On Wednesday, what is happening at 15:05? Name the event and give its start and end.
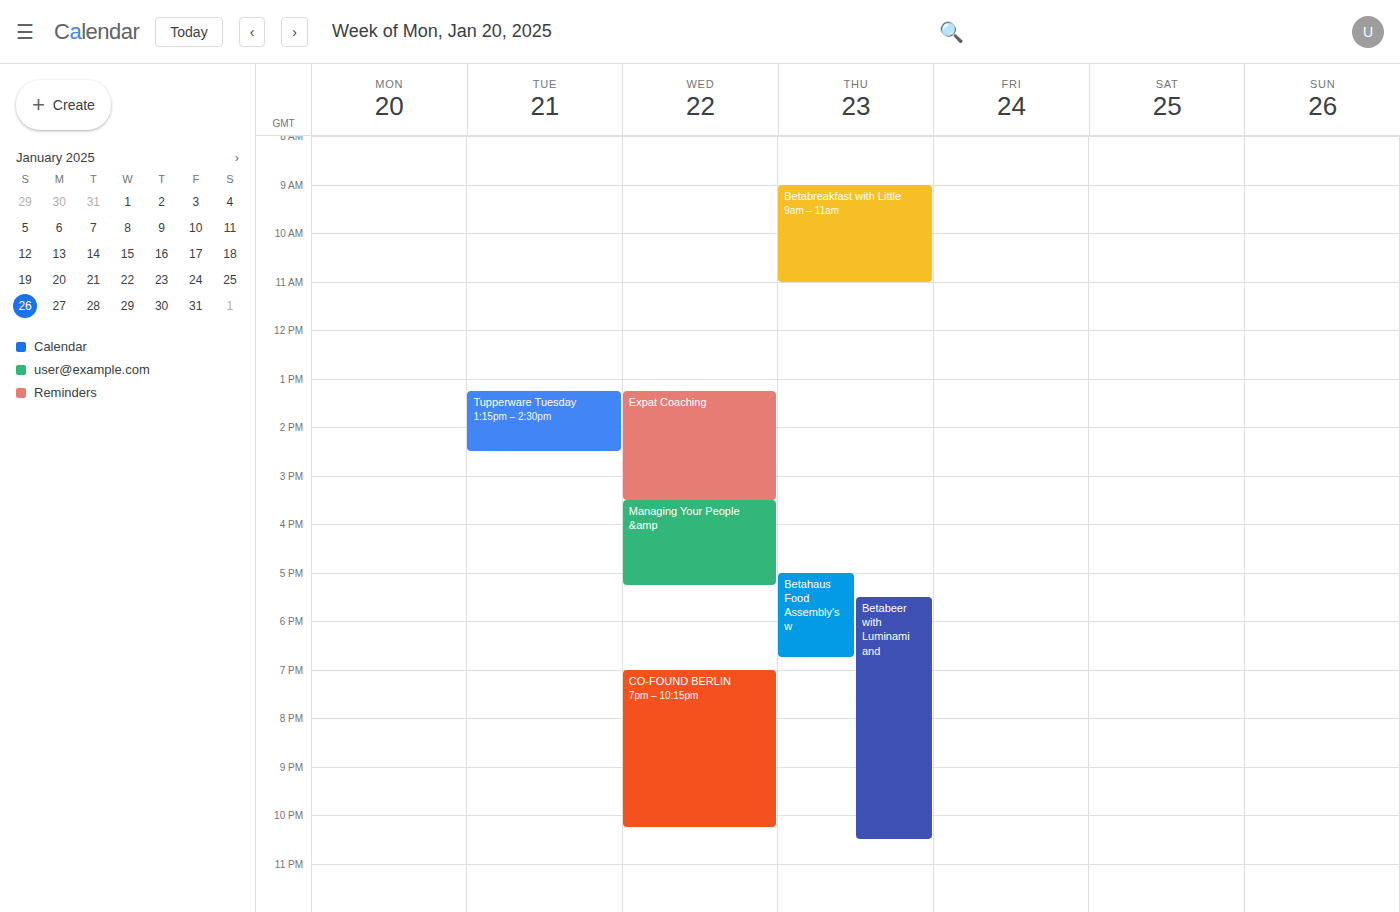
"Expat Coaching", 13:15 to 15:30